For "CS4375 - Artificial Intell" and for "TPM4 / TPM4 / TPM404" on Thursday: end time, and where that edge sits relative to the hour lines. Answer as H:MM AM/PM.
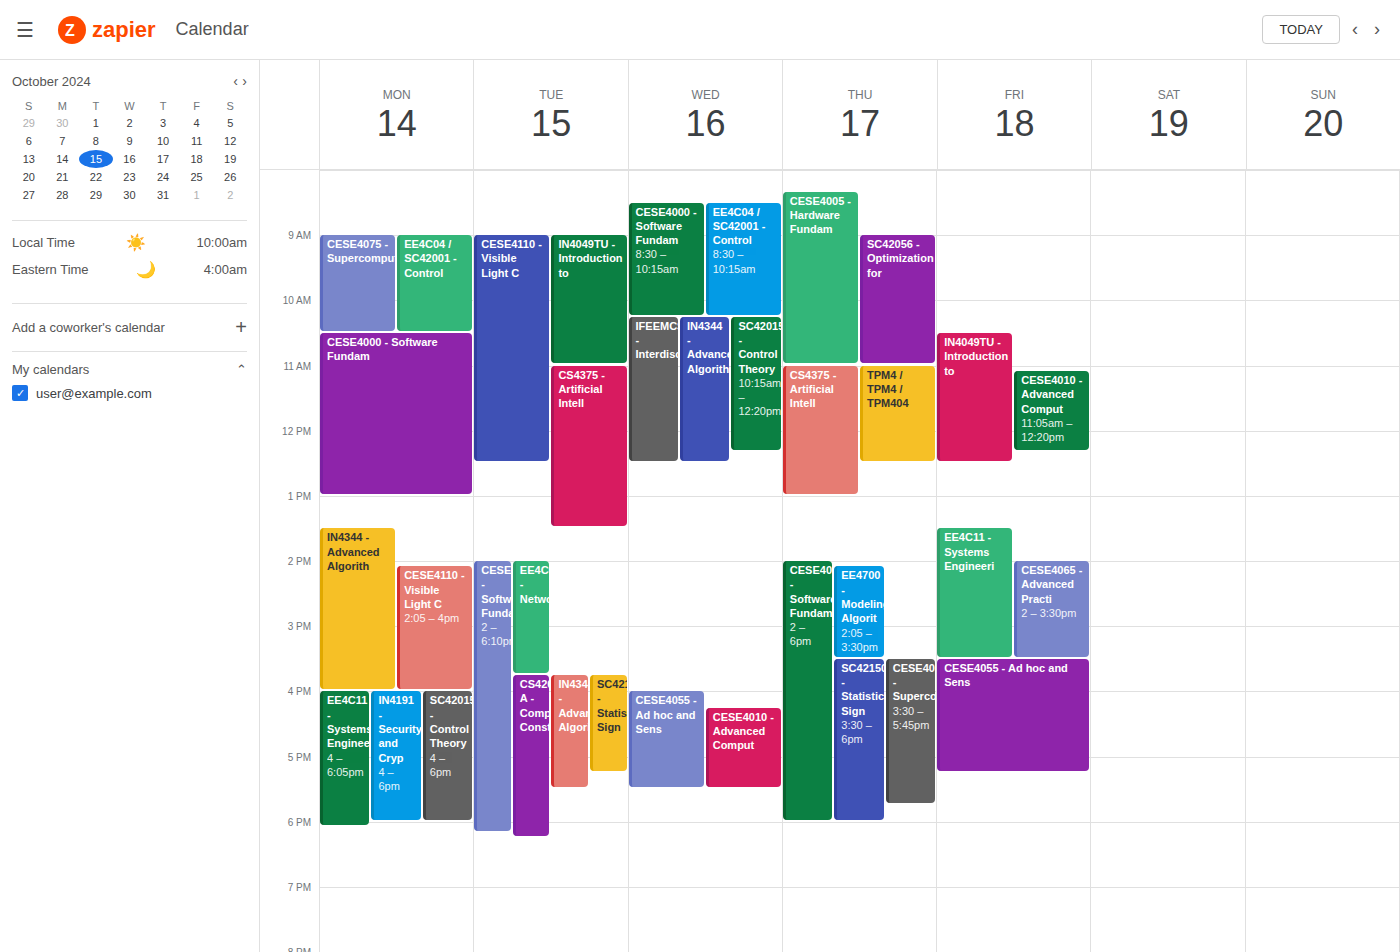
"CS4375 - Artificial Intell": 1:00 PM, exactly on the 1 PM line. "TPM4 / TPM4 / TPM404": 12:30 PM, halfway between the 12 PM and 1 PM lines.